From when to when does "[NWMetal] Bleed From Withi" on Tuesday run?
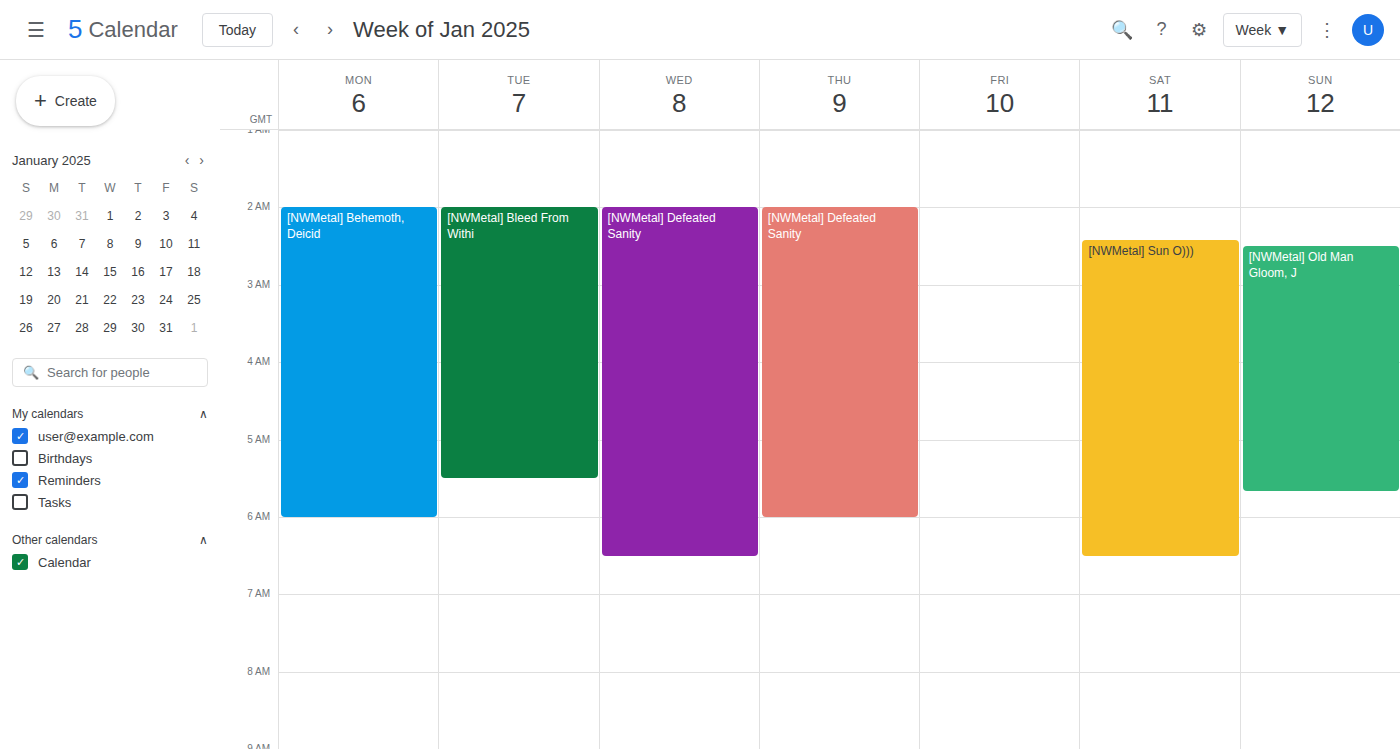
2:00 AM to 5:30 AM